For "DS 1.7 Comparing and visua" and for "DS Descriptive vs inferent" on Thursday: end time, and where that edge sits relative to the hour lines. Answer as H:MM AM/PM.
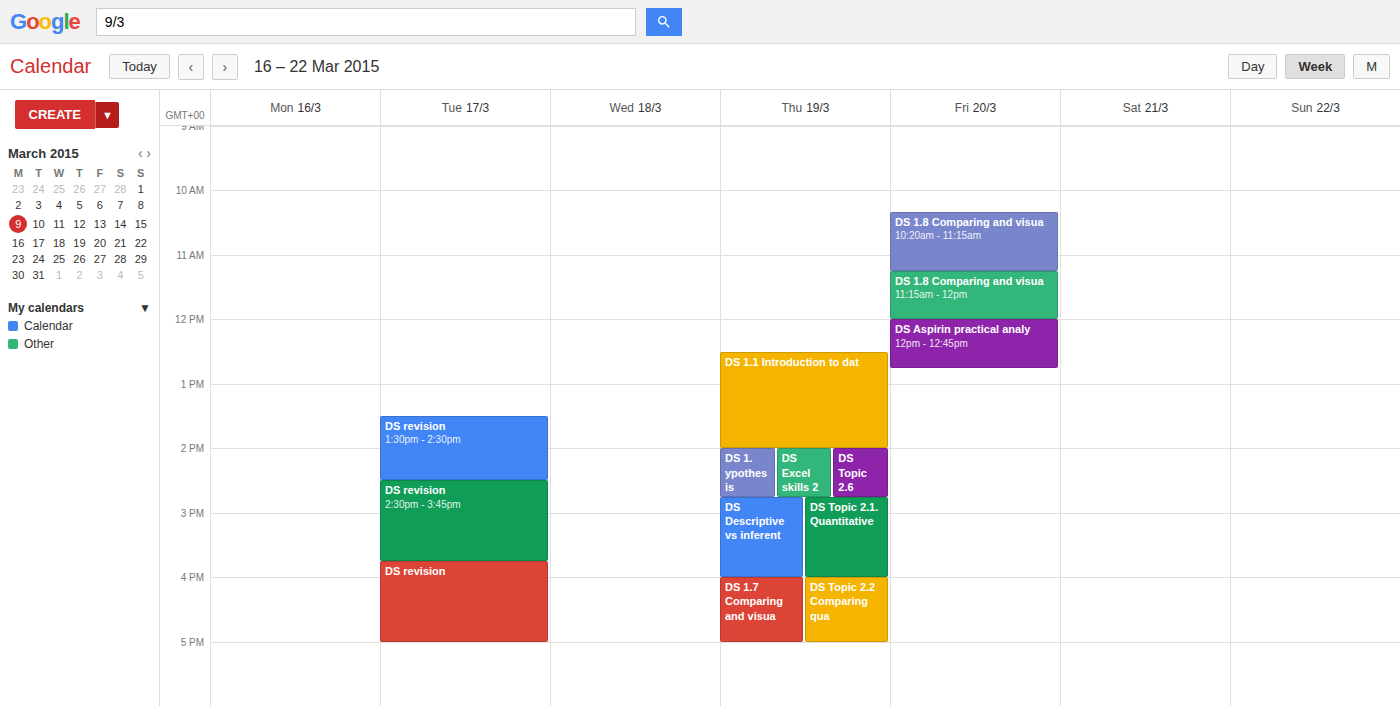
"DS 1.7 Comparing and visua": 5:00 PM, exactly on the 5 PM line. "DS Descriptive vs inferent": 4:00 PM, exactly on the 4 PM line.